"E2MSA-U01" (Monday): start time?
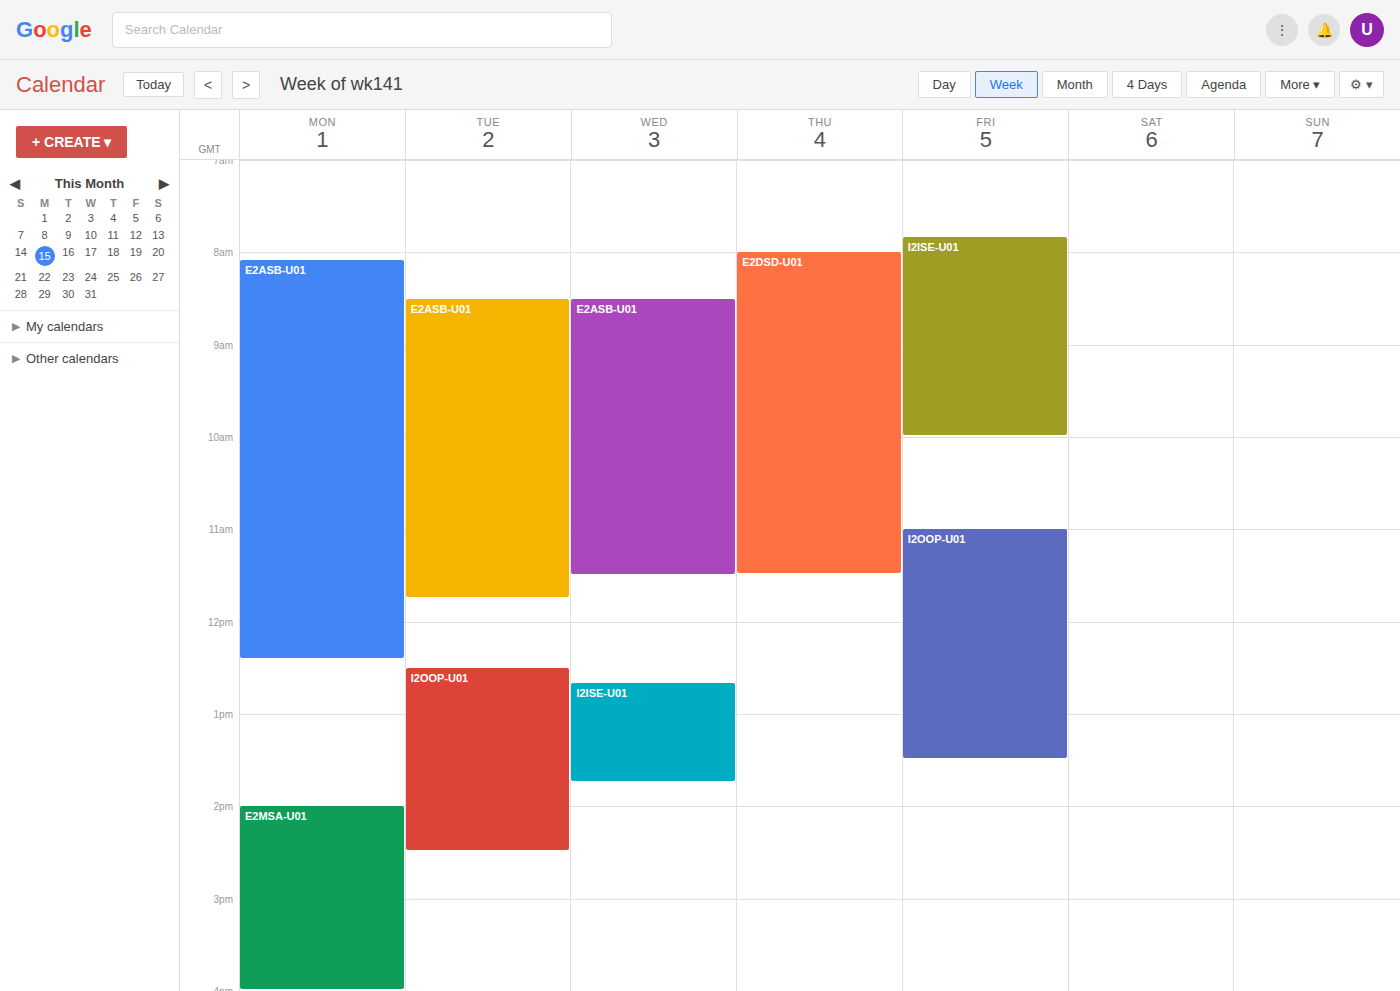
14:00